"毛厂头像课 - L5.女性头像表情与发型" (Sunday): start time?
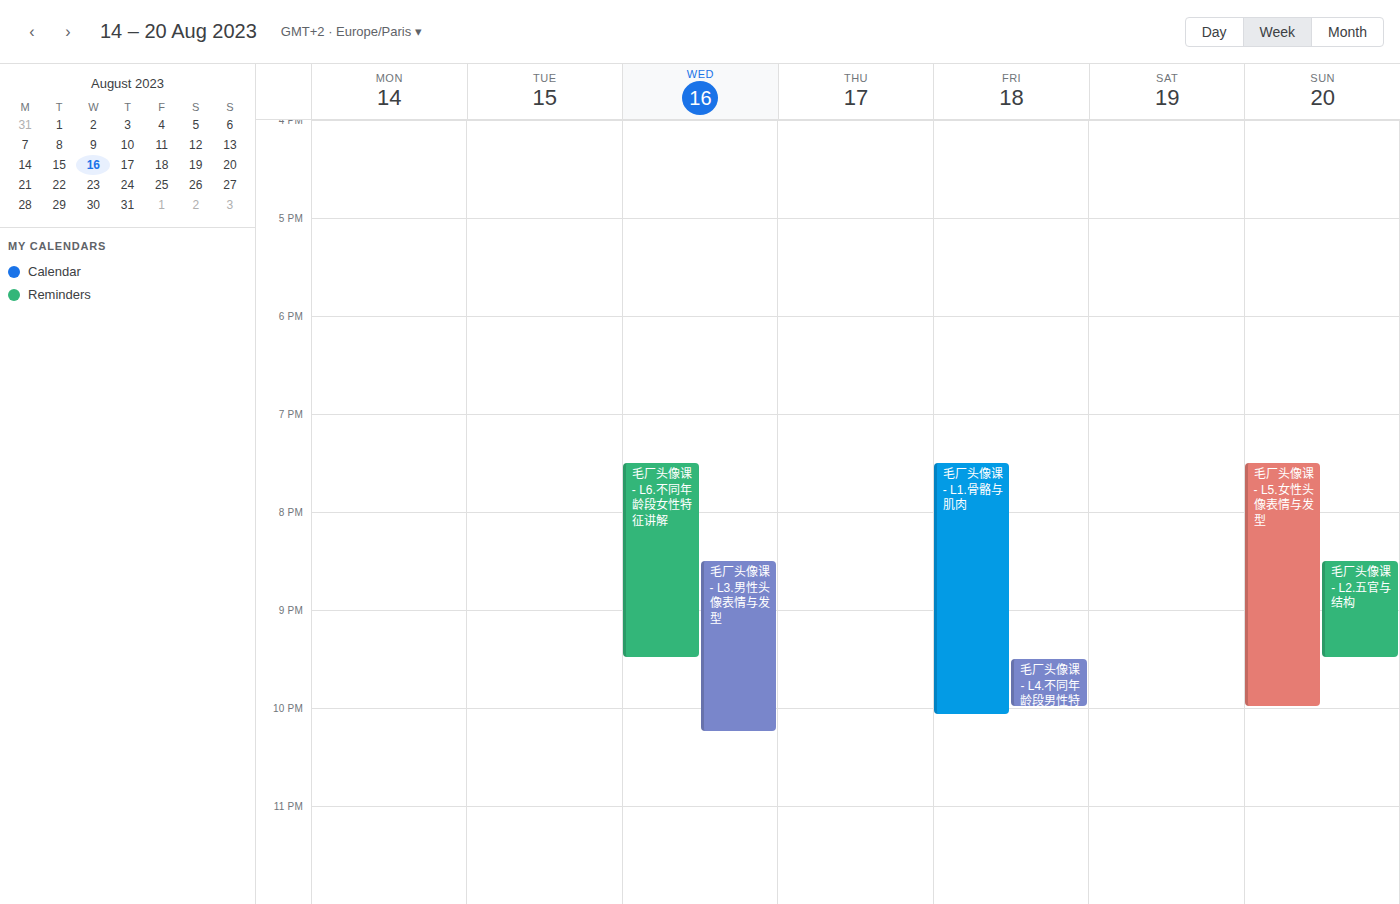
7:30 PM